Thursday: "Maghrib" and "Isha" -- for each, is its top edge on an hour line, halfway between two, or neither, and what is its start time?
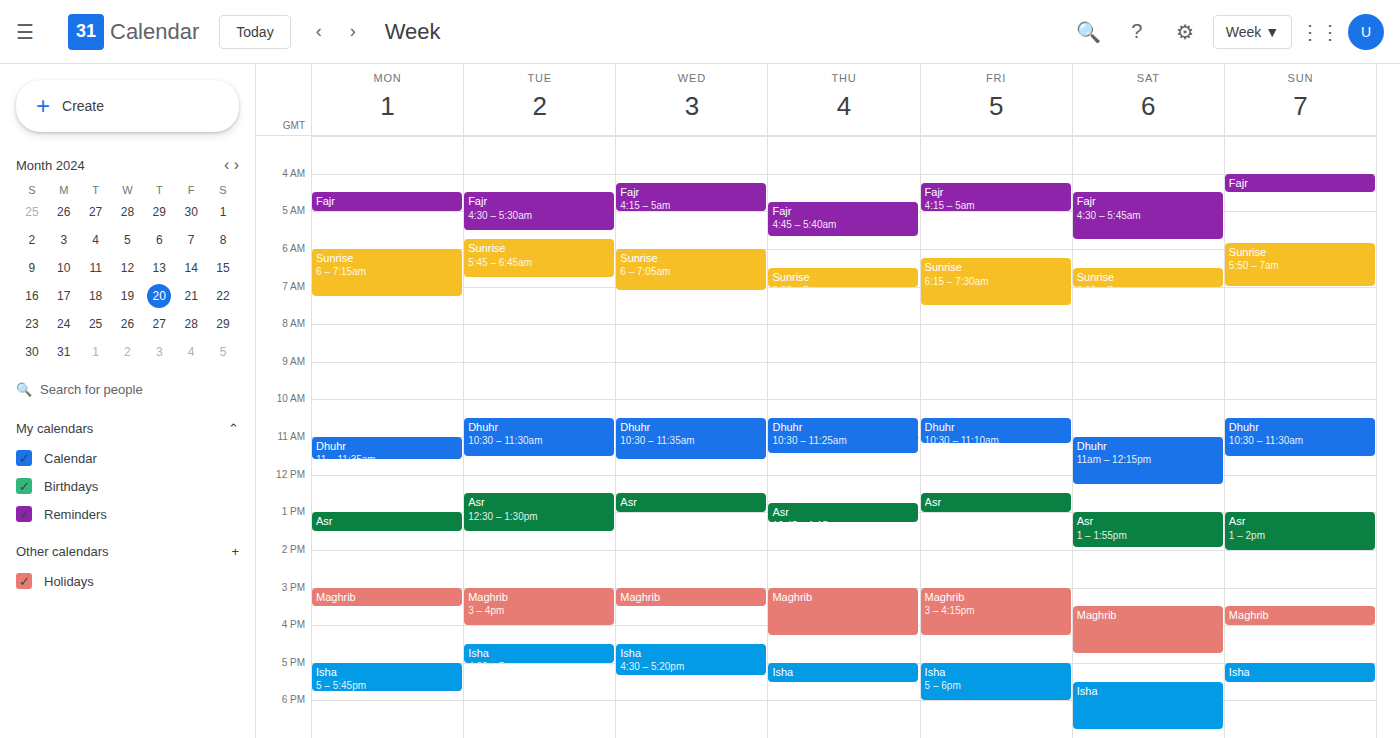
"Maghrib": 3:00 PM, exactly on the 3 PM line. "Isha": 5:00 PM, exactly on the 5 PM line.